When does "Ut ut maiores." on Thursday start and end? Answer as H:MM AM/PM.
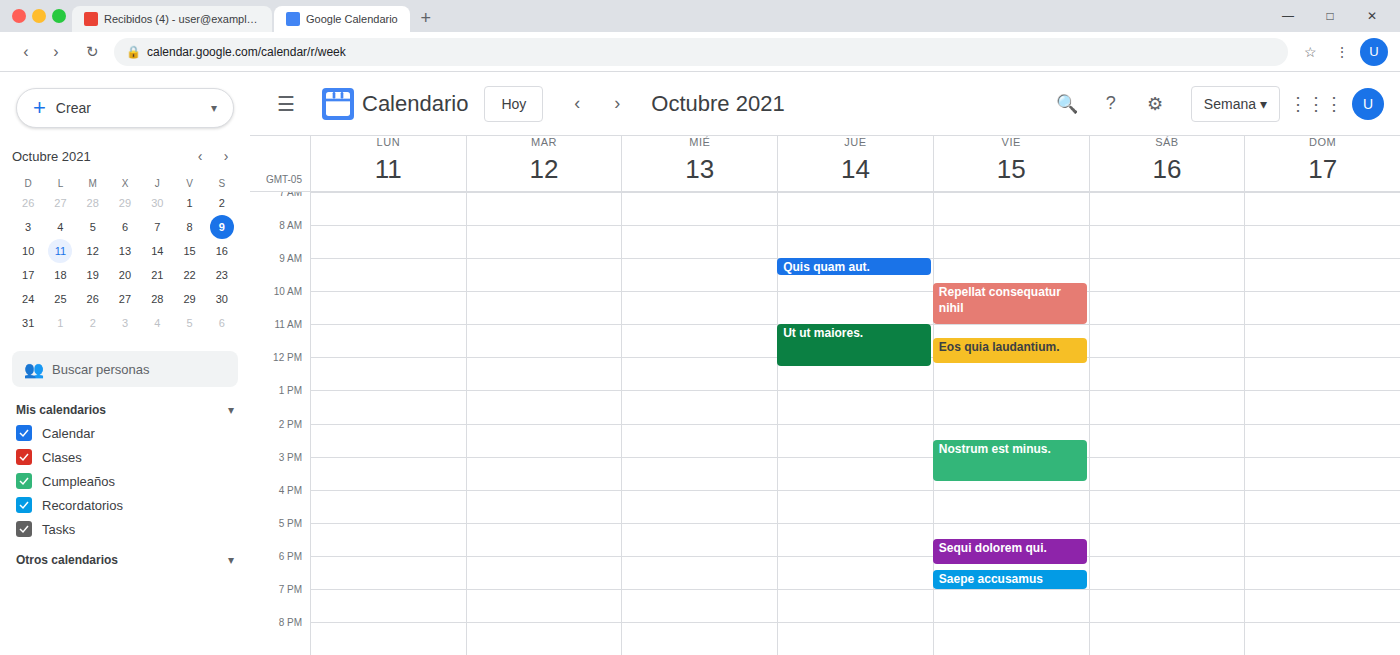
11:00 AM to 12:15 PM